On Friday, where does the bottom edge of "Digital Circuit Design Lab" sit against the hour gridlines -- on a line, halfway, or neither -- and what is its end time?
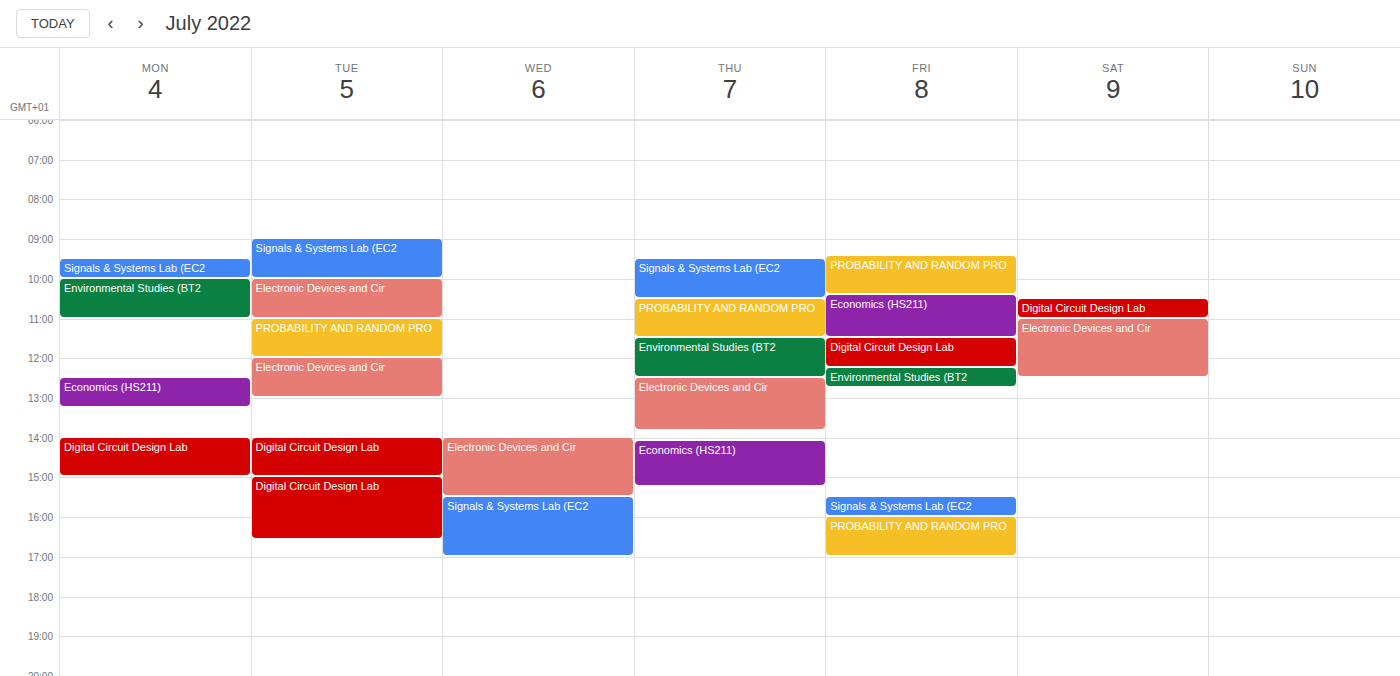
12:15 PM -- neither: a quarter of the way from the 12 PM line to the 1 PM line.